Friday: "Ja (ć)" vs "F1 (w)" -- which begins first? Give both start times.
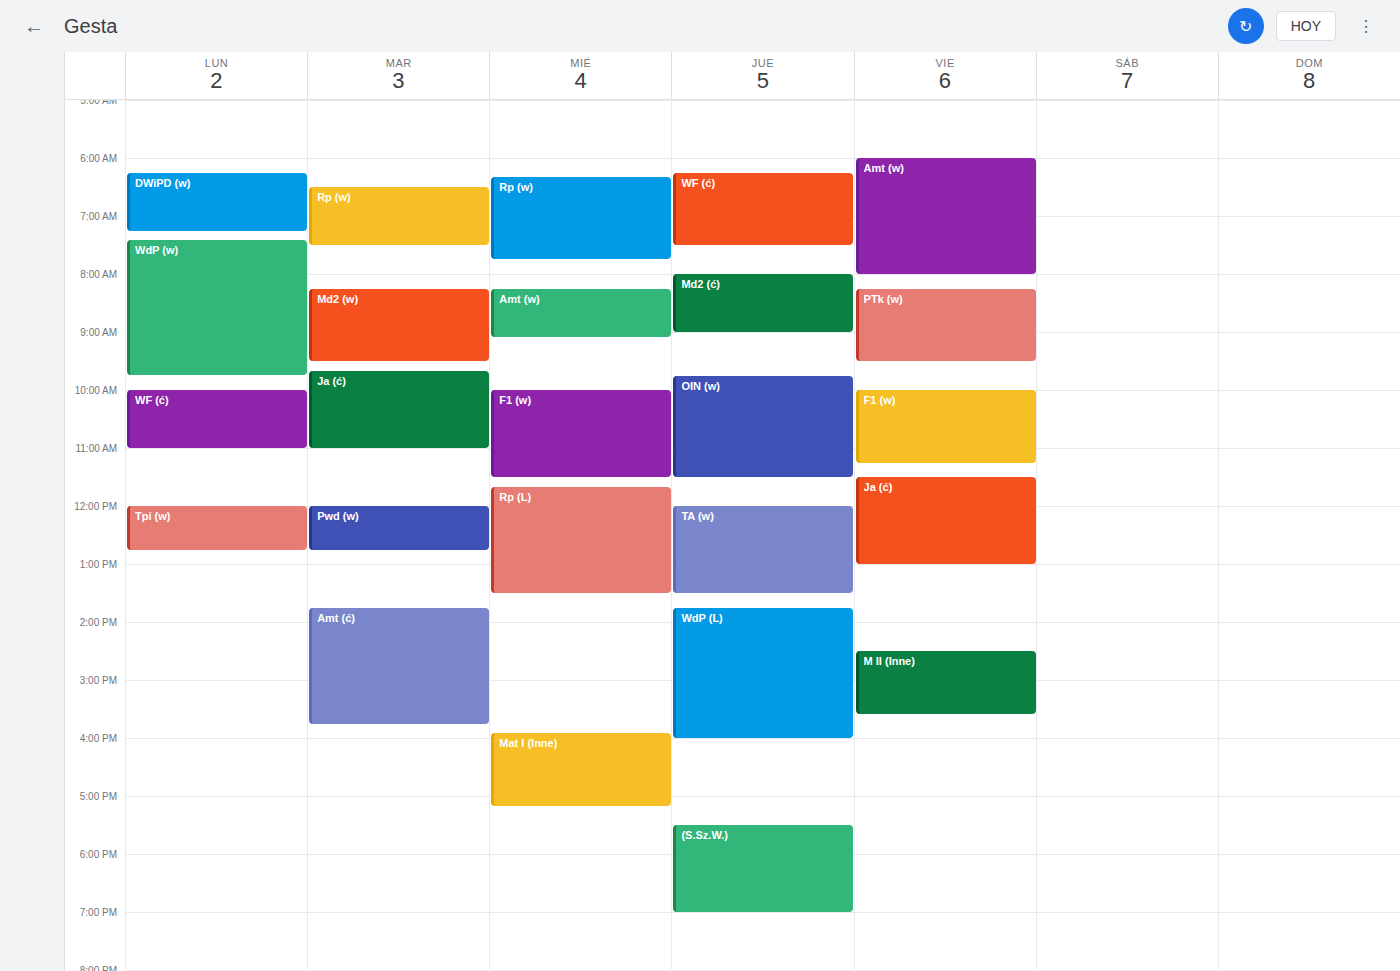
"F1 (w)" 10:00 AM; "Ja (ć)" 11:30 AM.